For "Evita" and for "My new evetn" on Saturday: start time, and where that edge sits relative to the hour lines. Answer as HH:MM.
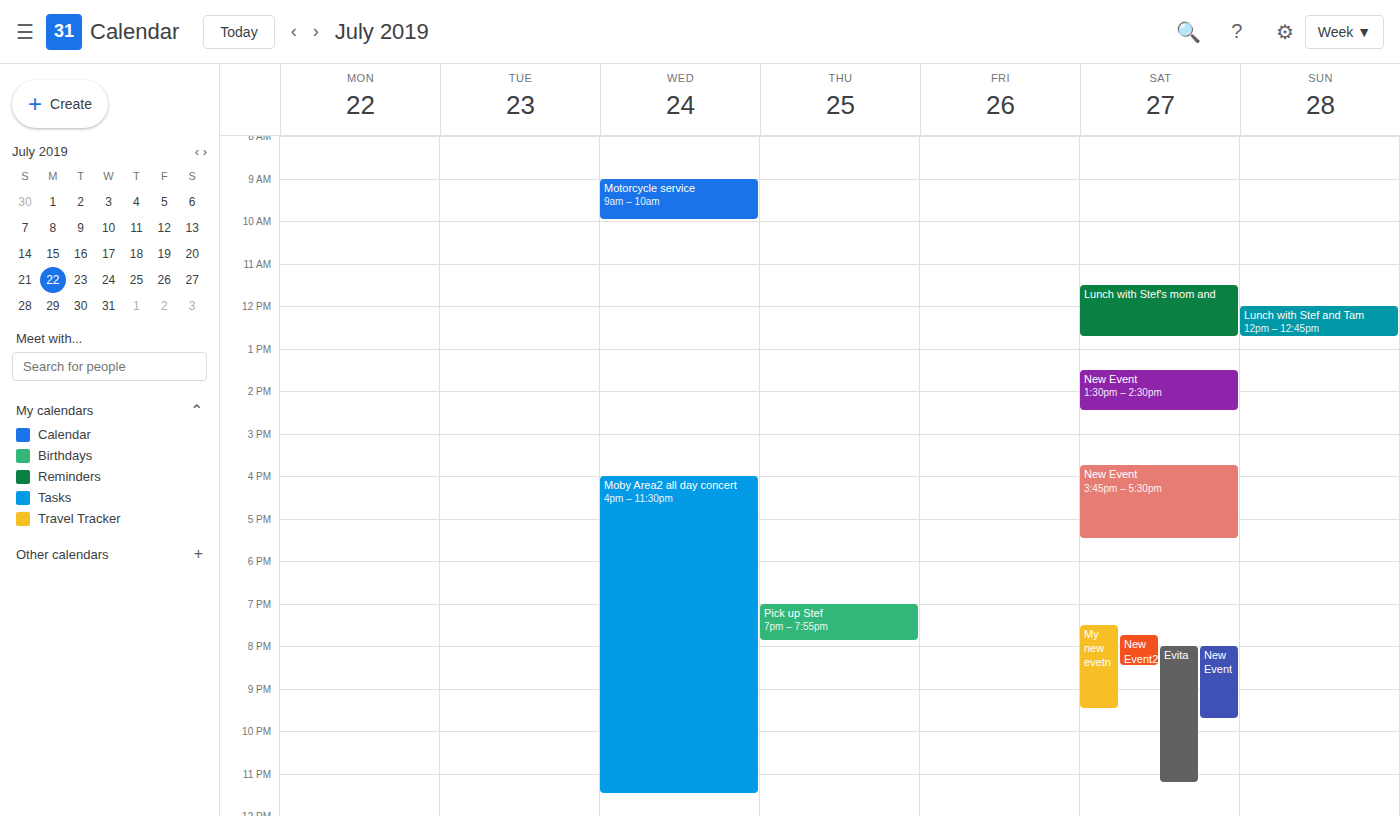
"Evita": 20:00, exactly on the 20:00 line. "My new evetn": 19:30, halfway between the 19:00 and 20:00 lines.